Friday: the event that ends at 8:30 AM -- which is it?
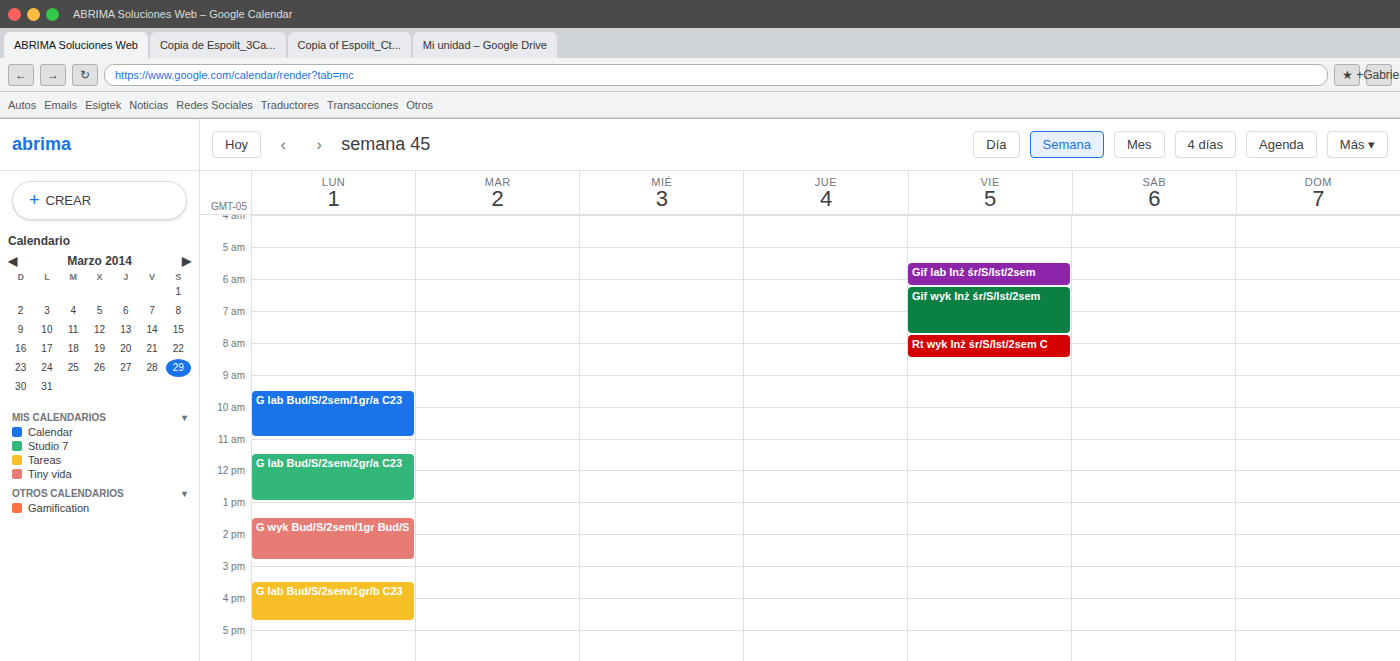
"Rt wyk Inż śr/S/Ist/2sem C"